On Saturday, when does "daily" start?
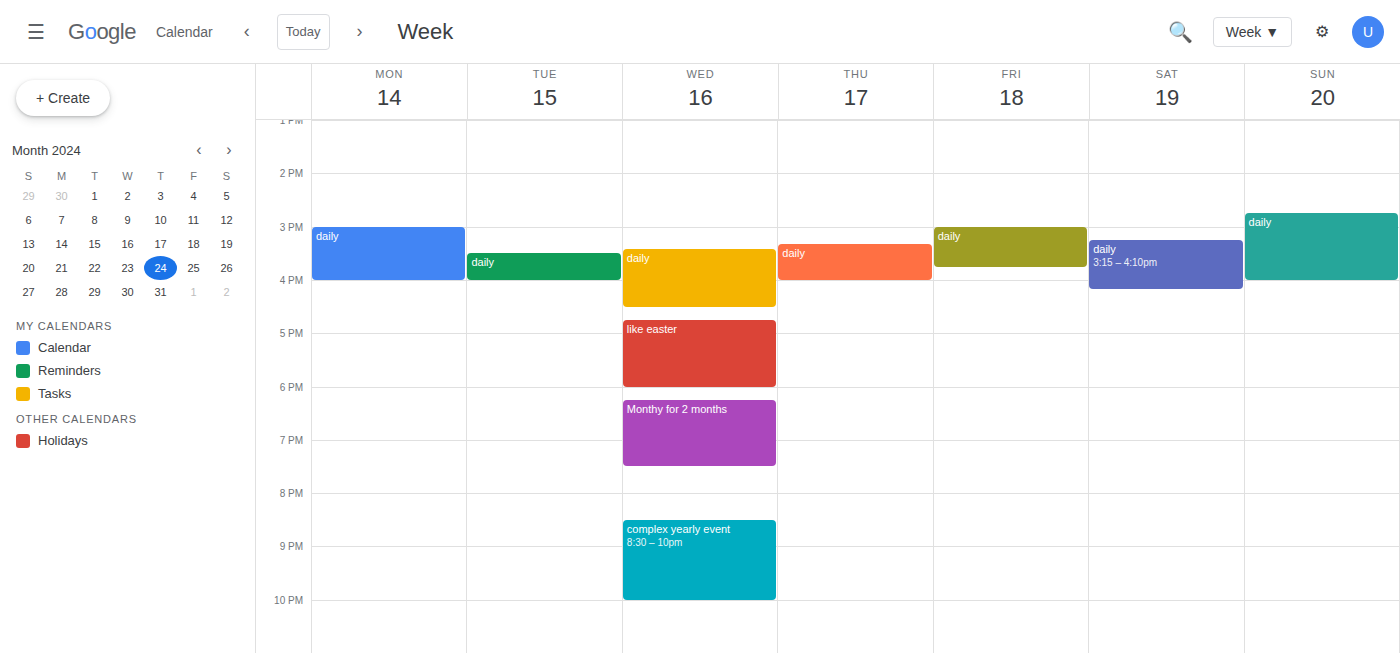
3:15 PM